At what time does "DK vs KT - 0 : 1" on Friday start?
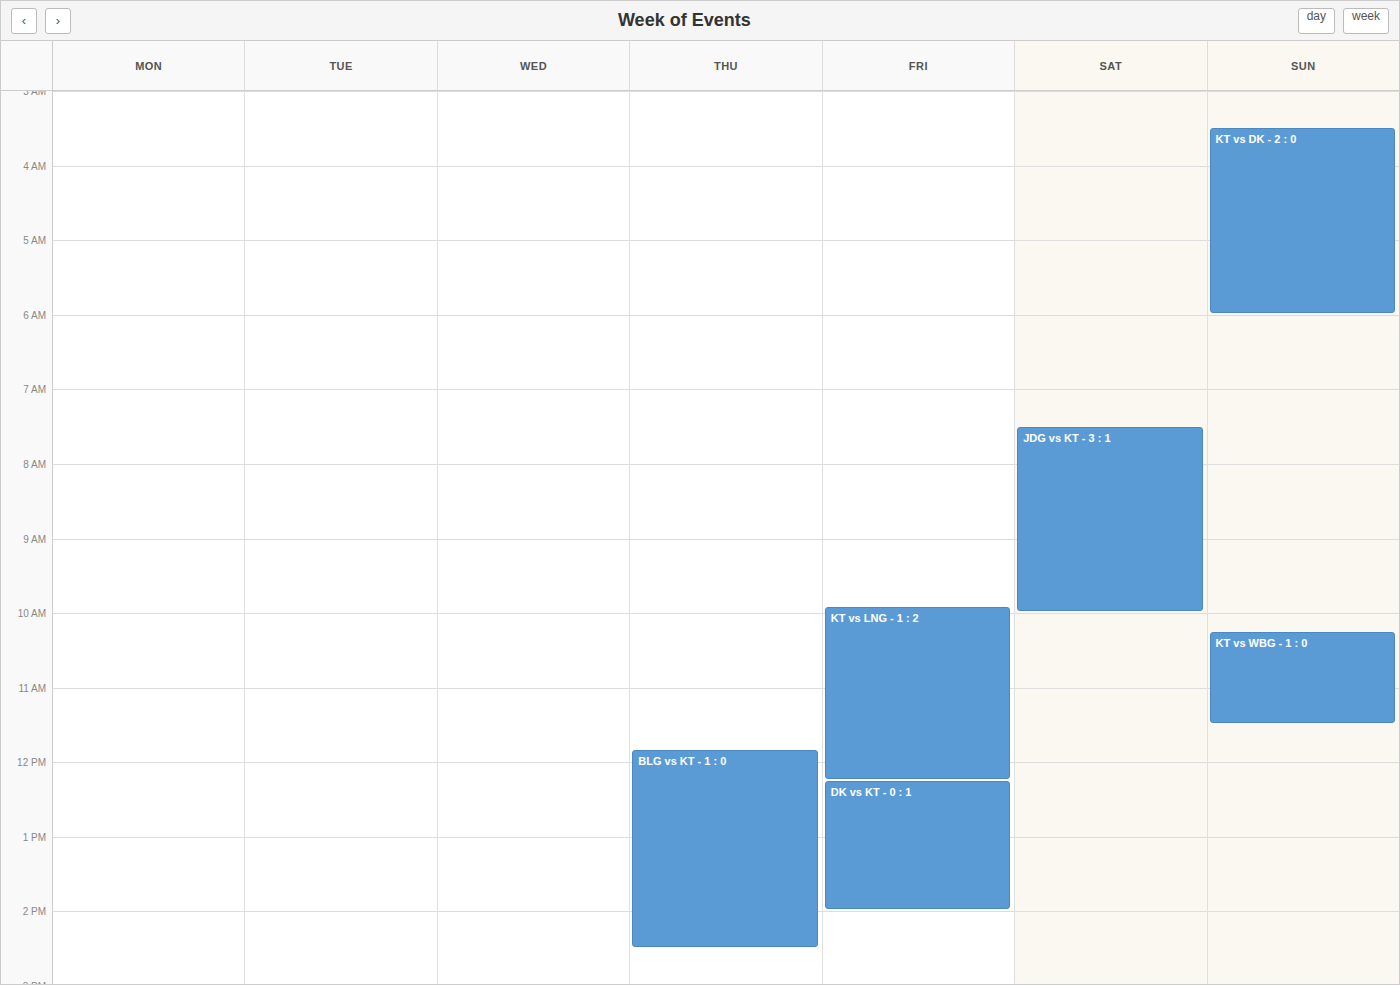
12:15 PM